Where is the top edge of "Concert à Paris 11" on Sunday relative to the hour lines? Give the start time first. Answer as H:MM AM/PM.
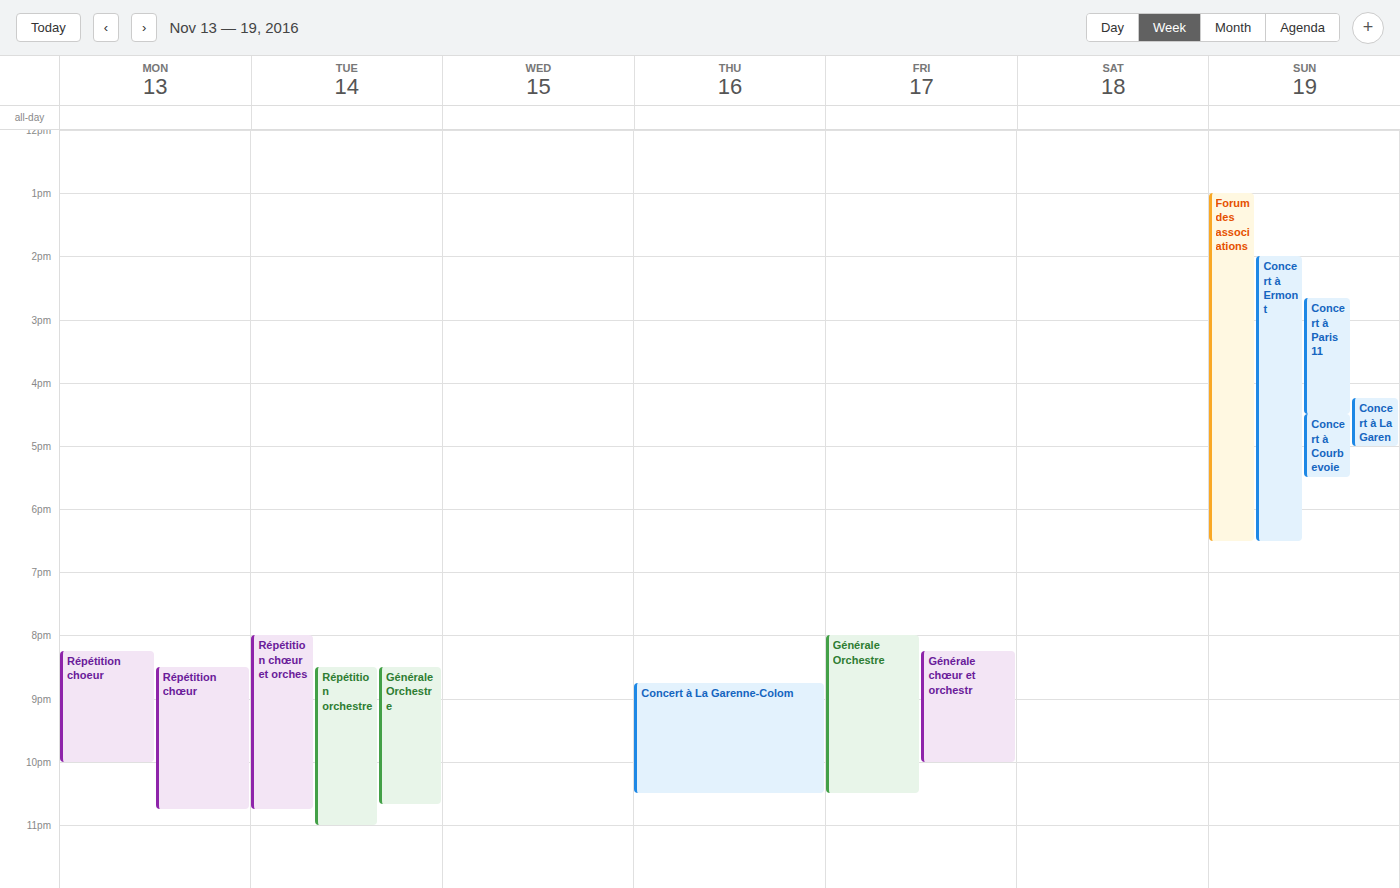
2:40 PM -- neither: 40 minutes below the 2 PM line and 20 minutes above the 3 PM line.